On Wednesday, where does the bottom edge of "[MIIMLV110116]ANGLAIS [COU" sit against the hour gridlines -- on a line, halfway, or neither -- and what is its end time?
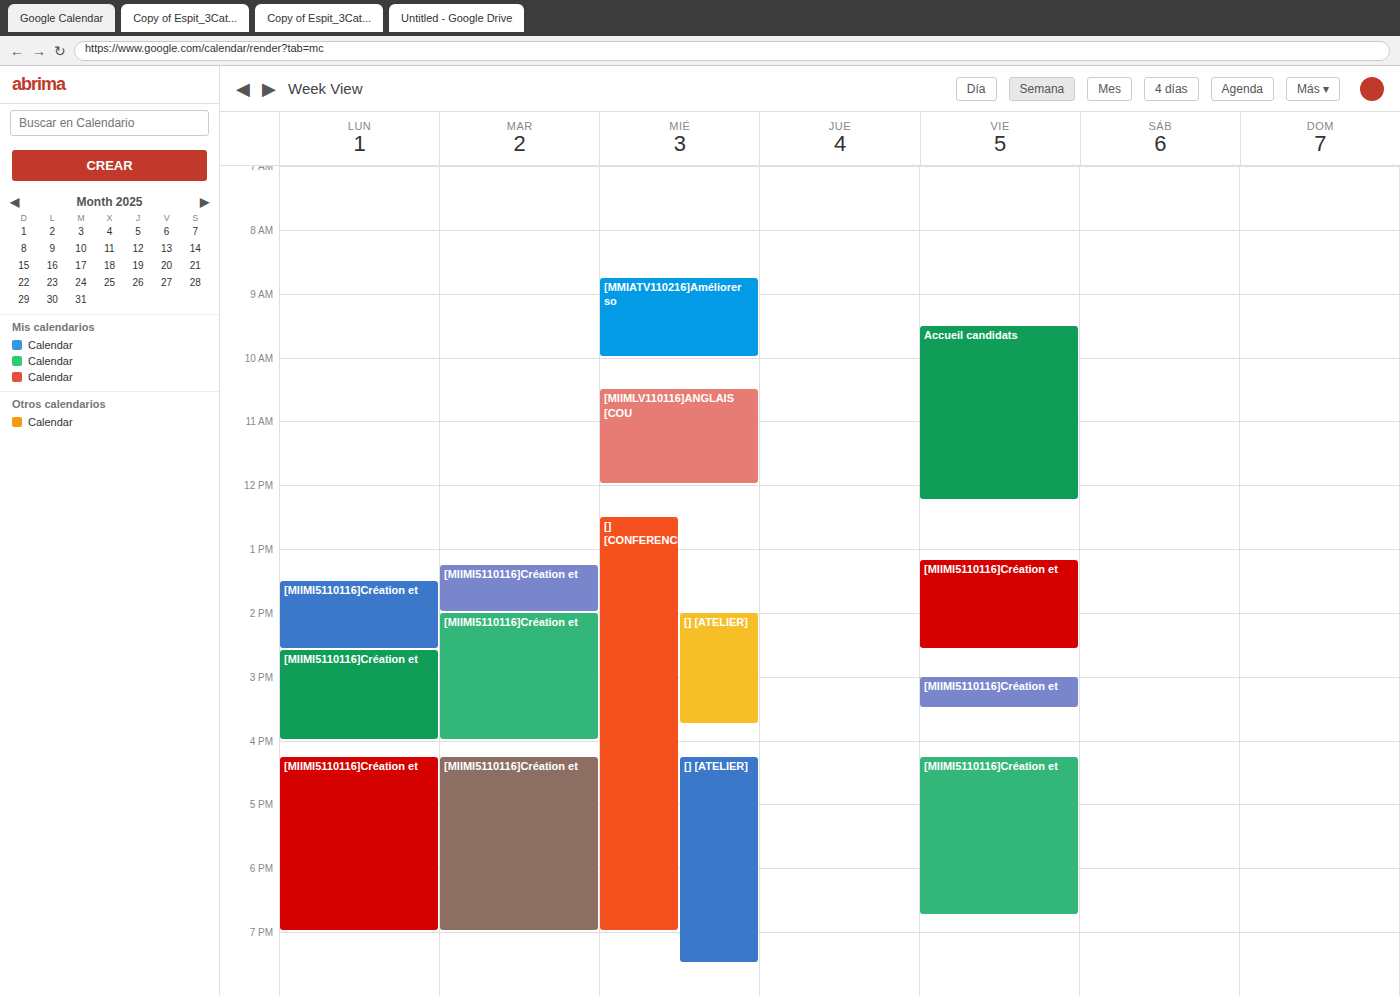
12:00 -- exactly on the 12:00 line.